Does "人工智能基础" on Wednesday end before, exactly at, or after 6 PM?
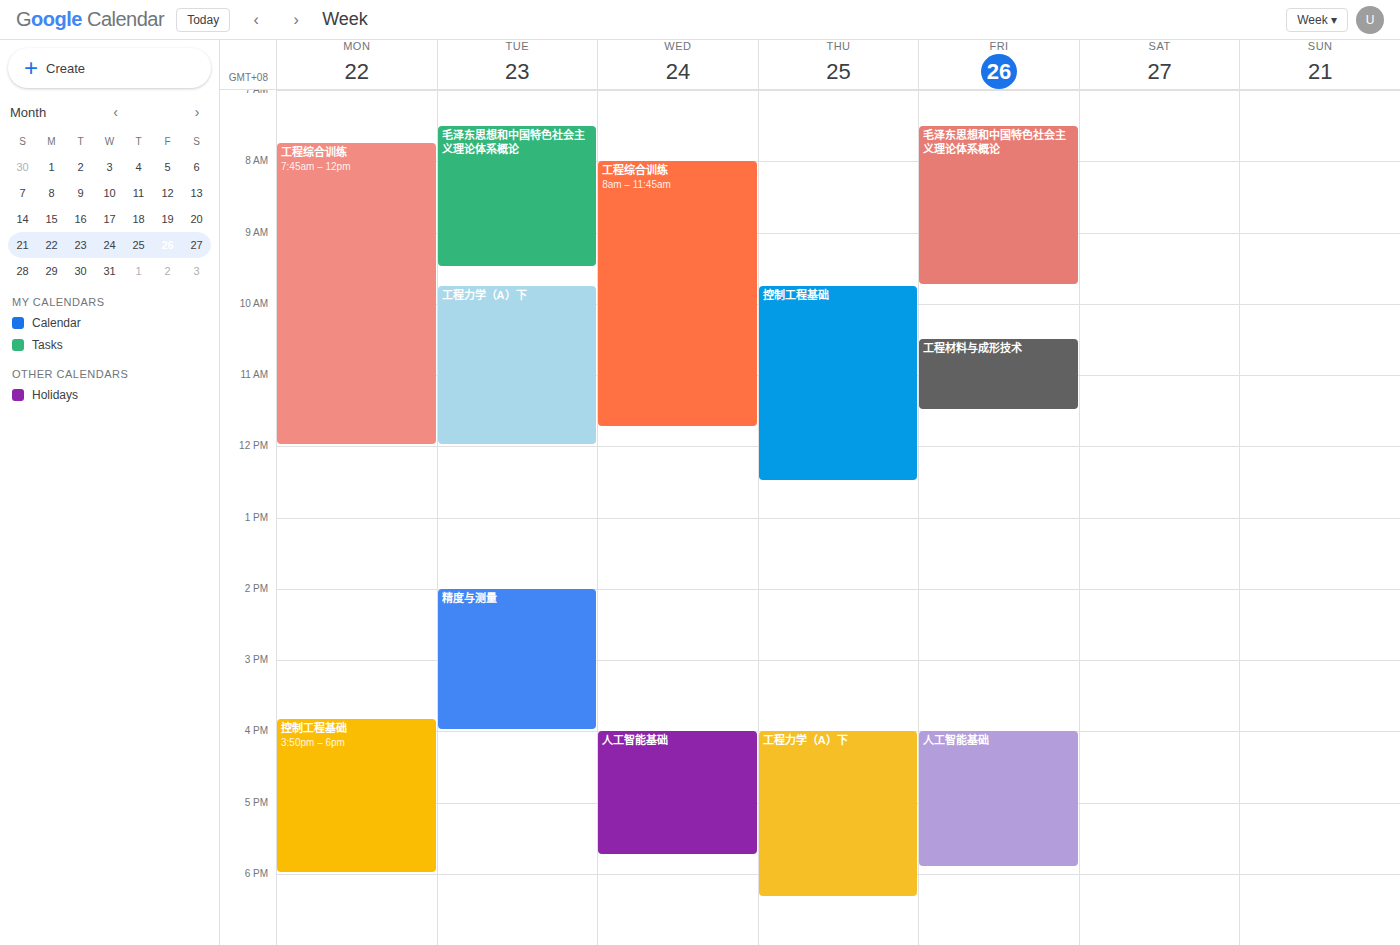
5:45 PM -- before 6 PM, 15 minutes above the 6 PM line.